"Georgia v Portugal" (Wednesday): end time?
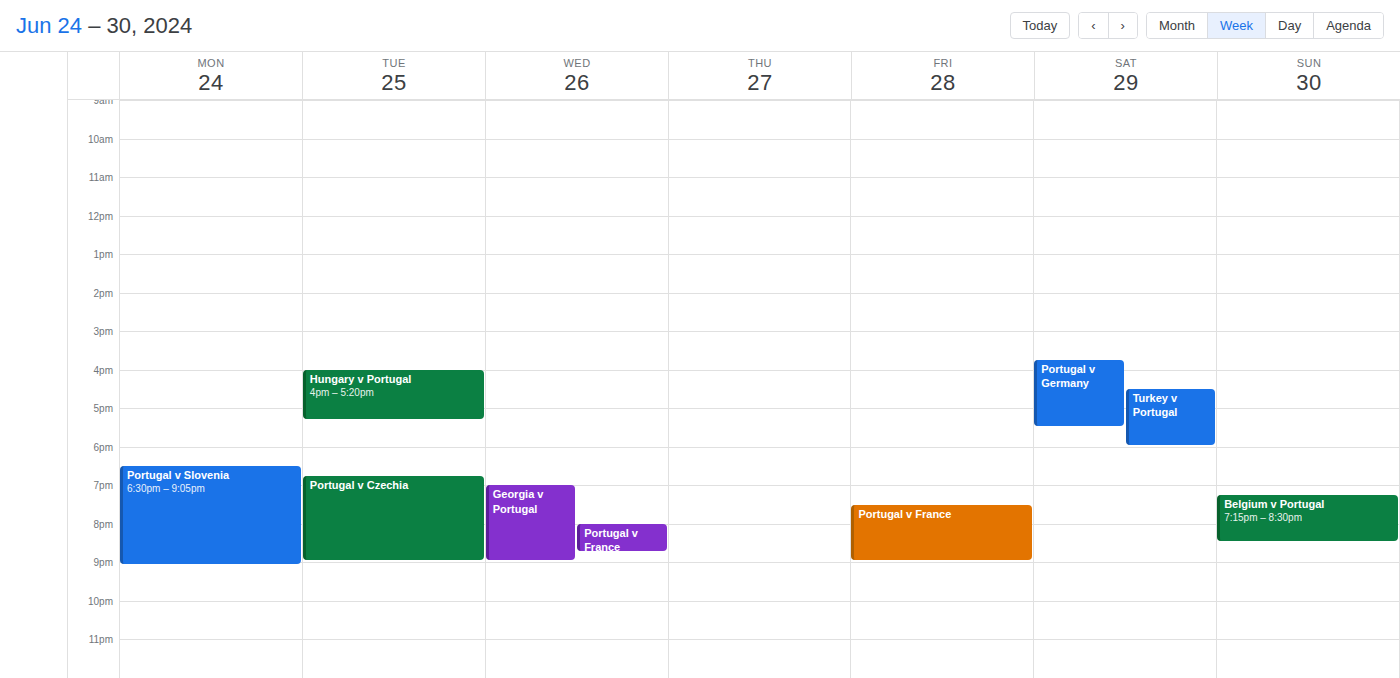
9:00 PM